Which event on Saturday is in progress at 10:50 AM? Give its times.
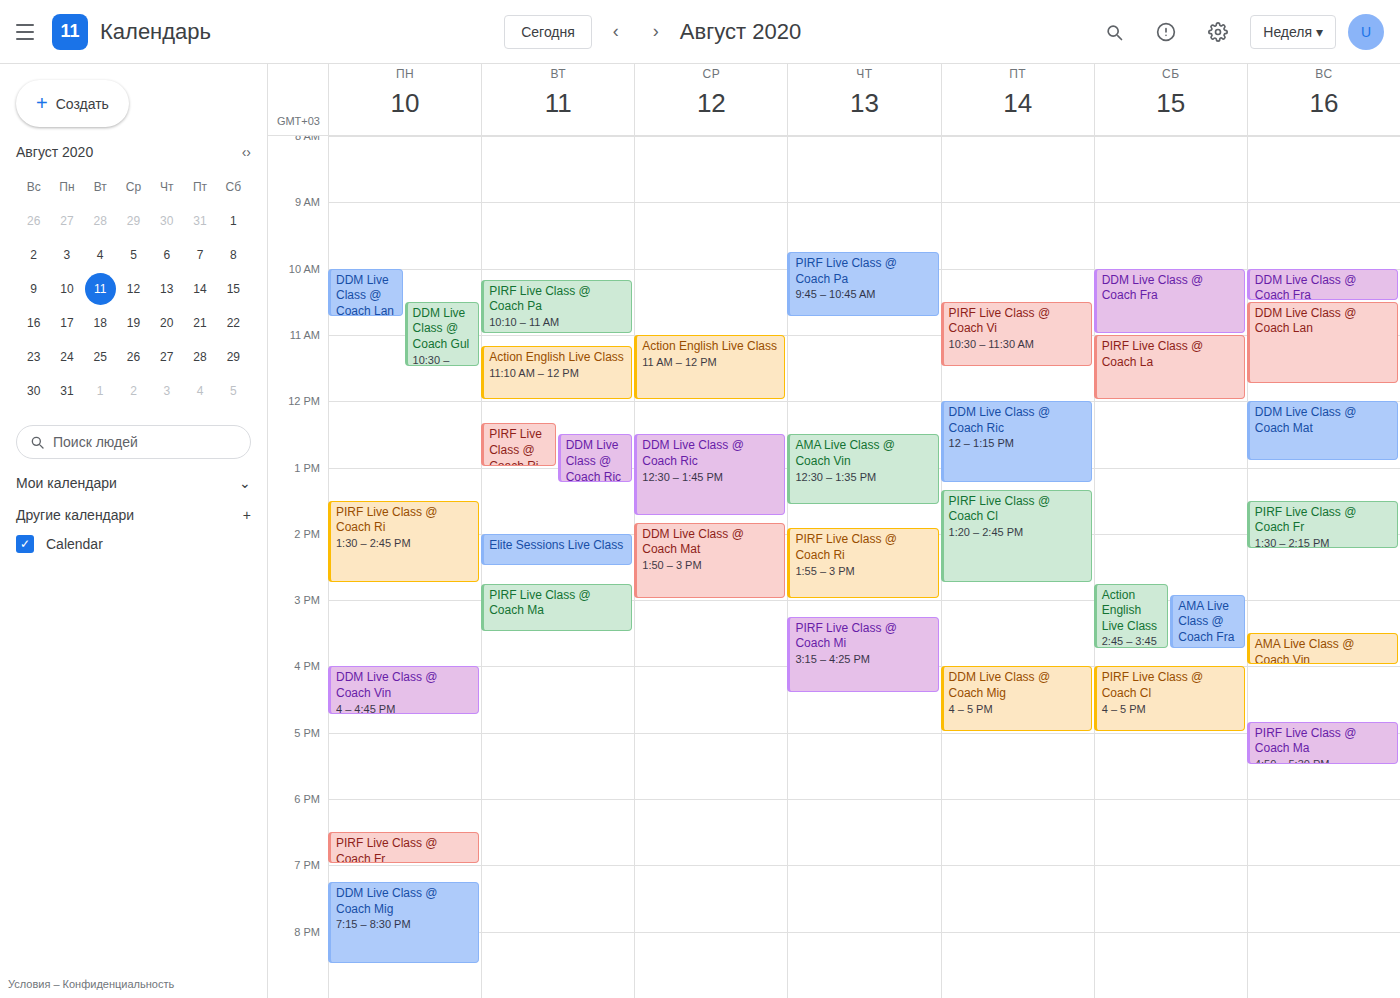
"DDM Live Class @ Coach Fra", 10:00 AM to 11:00 AM